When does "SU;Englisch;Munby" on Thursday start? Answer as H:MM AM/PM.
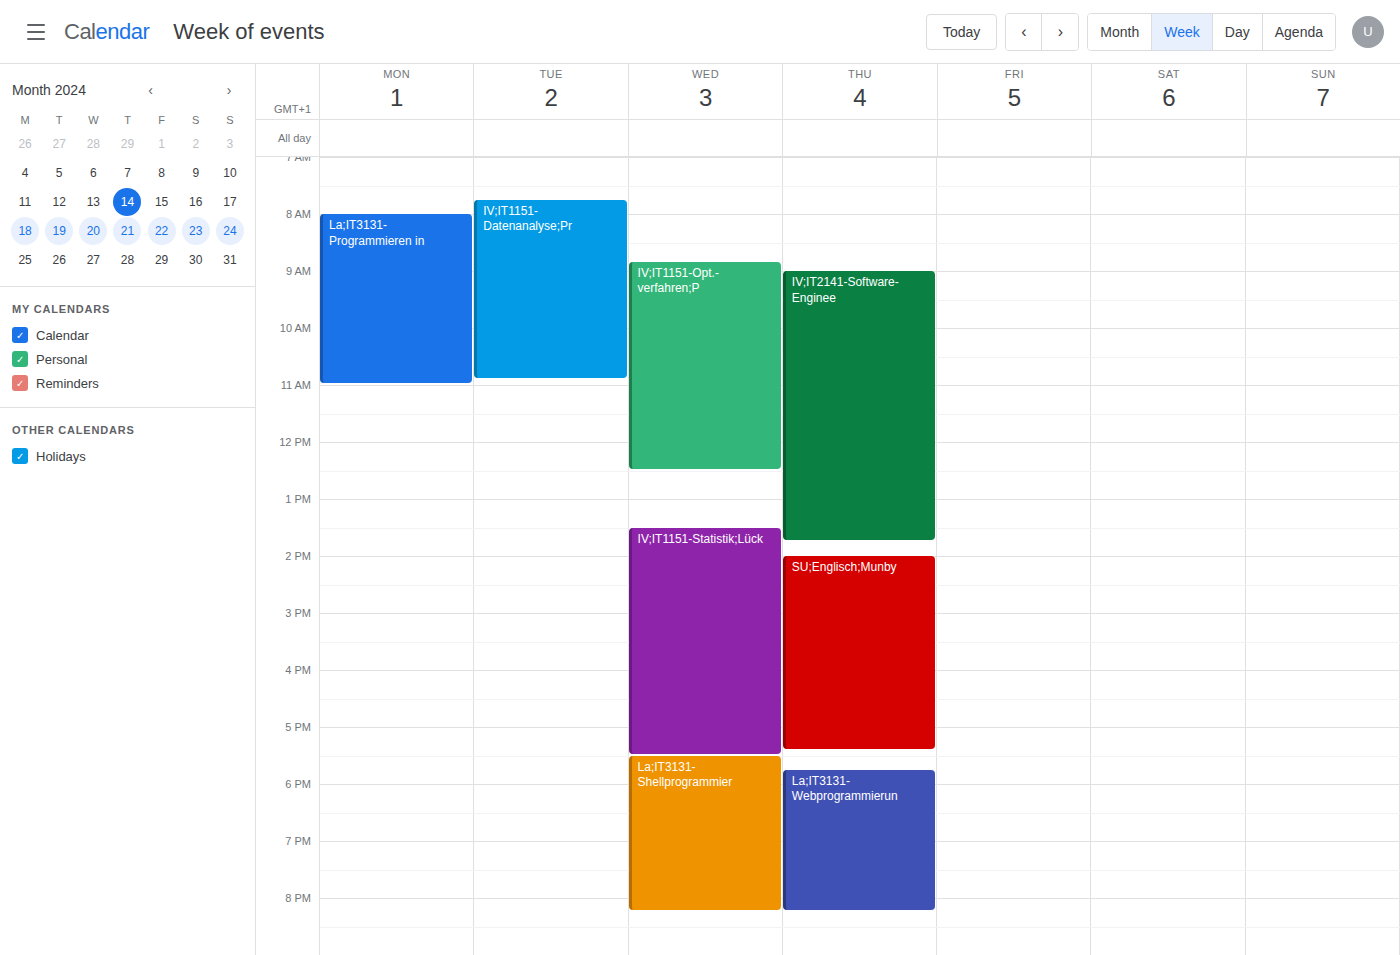
2:00 PM